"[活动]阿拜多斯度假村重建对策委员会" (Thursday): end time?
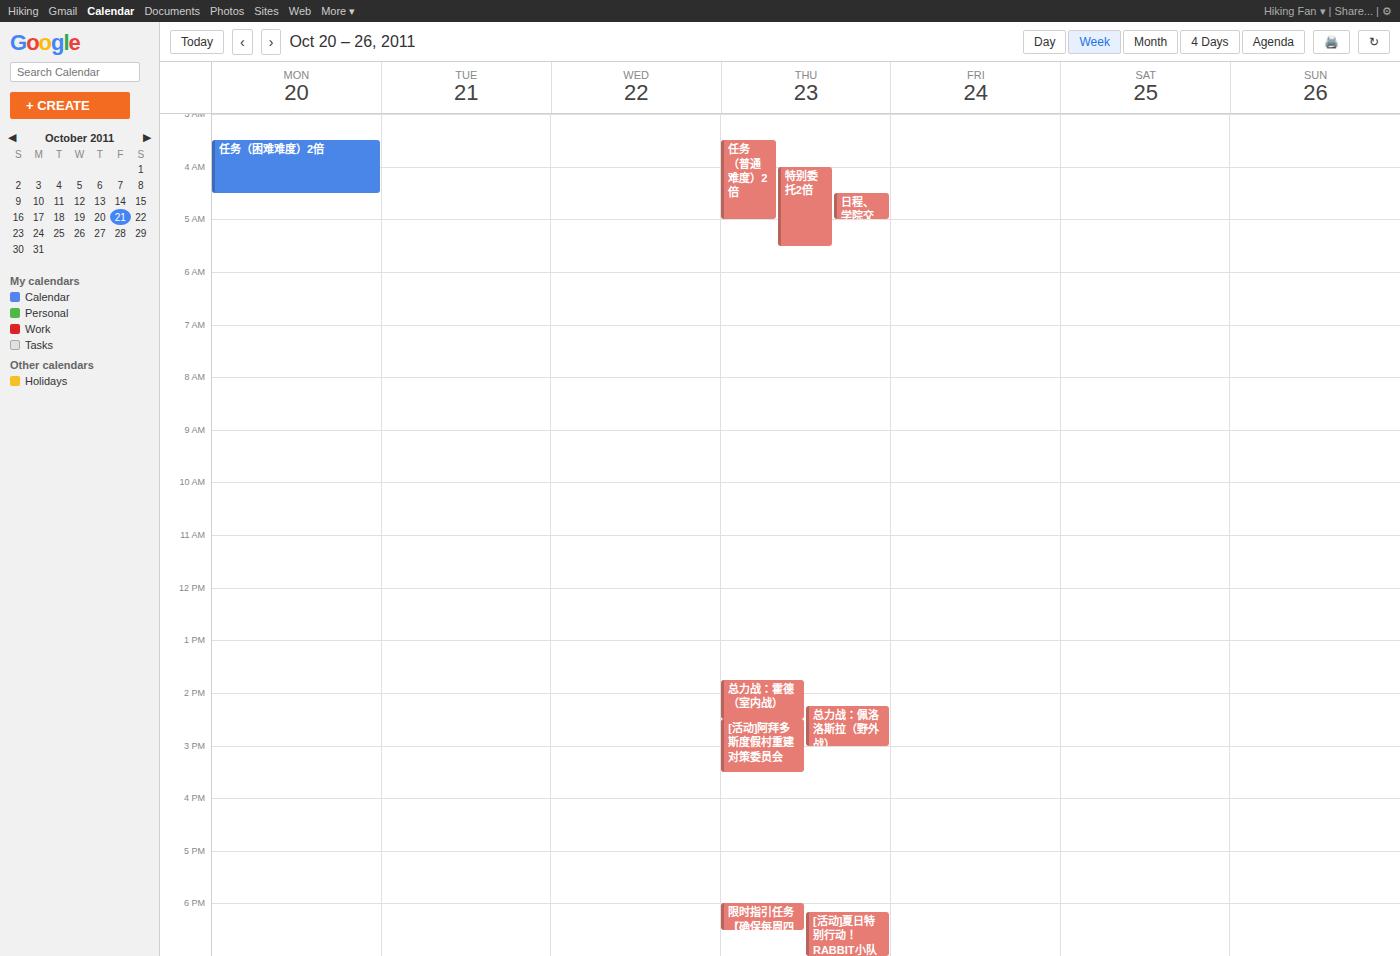
3:30 PM